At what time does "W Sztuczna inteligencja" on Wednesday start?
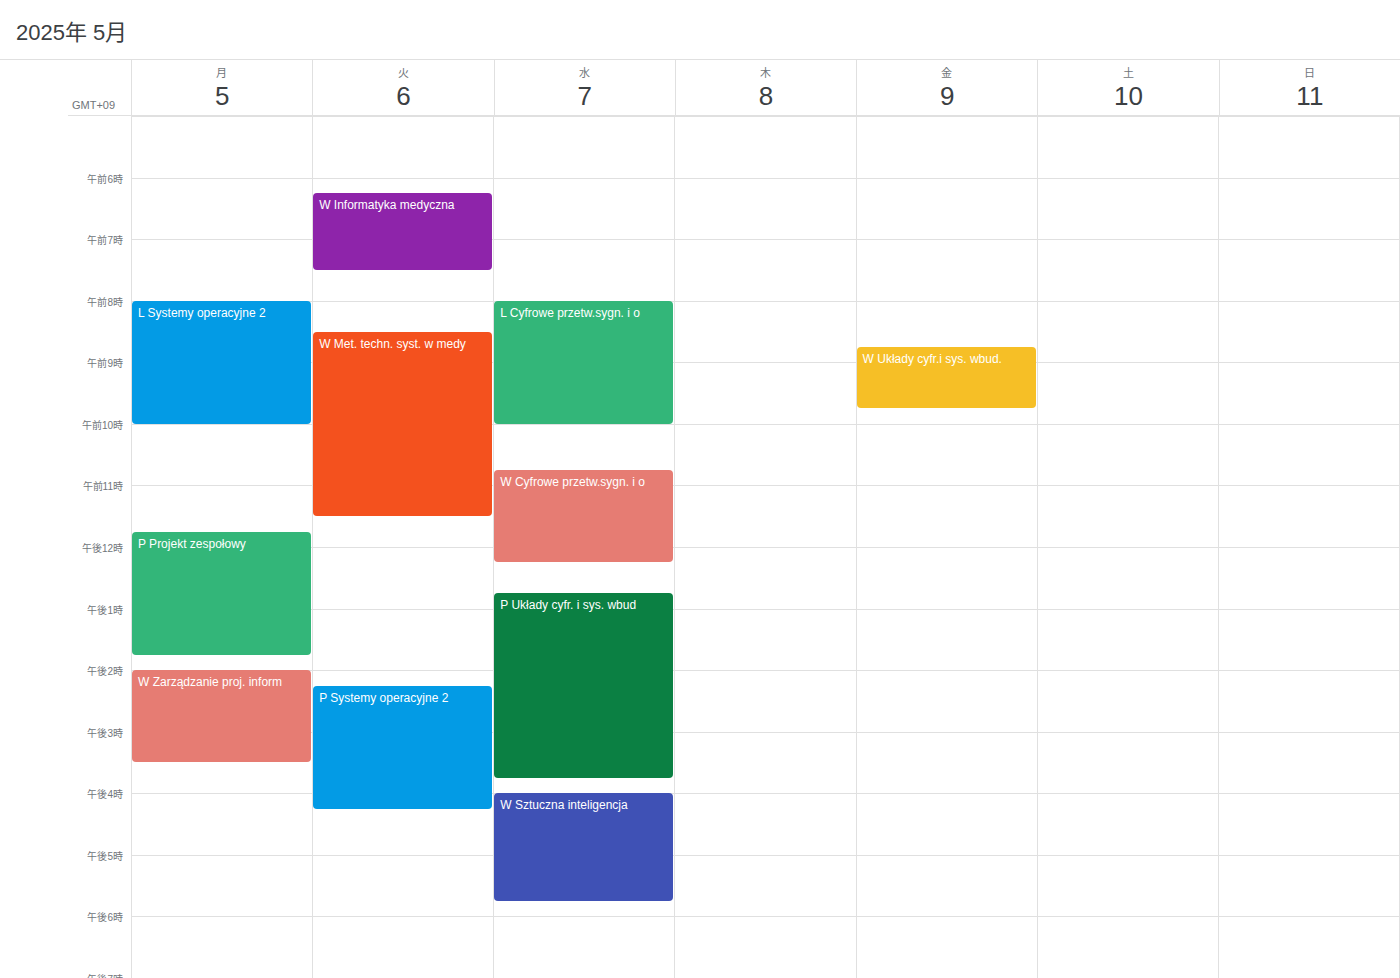
16:00